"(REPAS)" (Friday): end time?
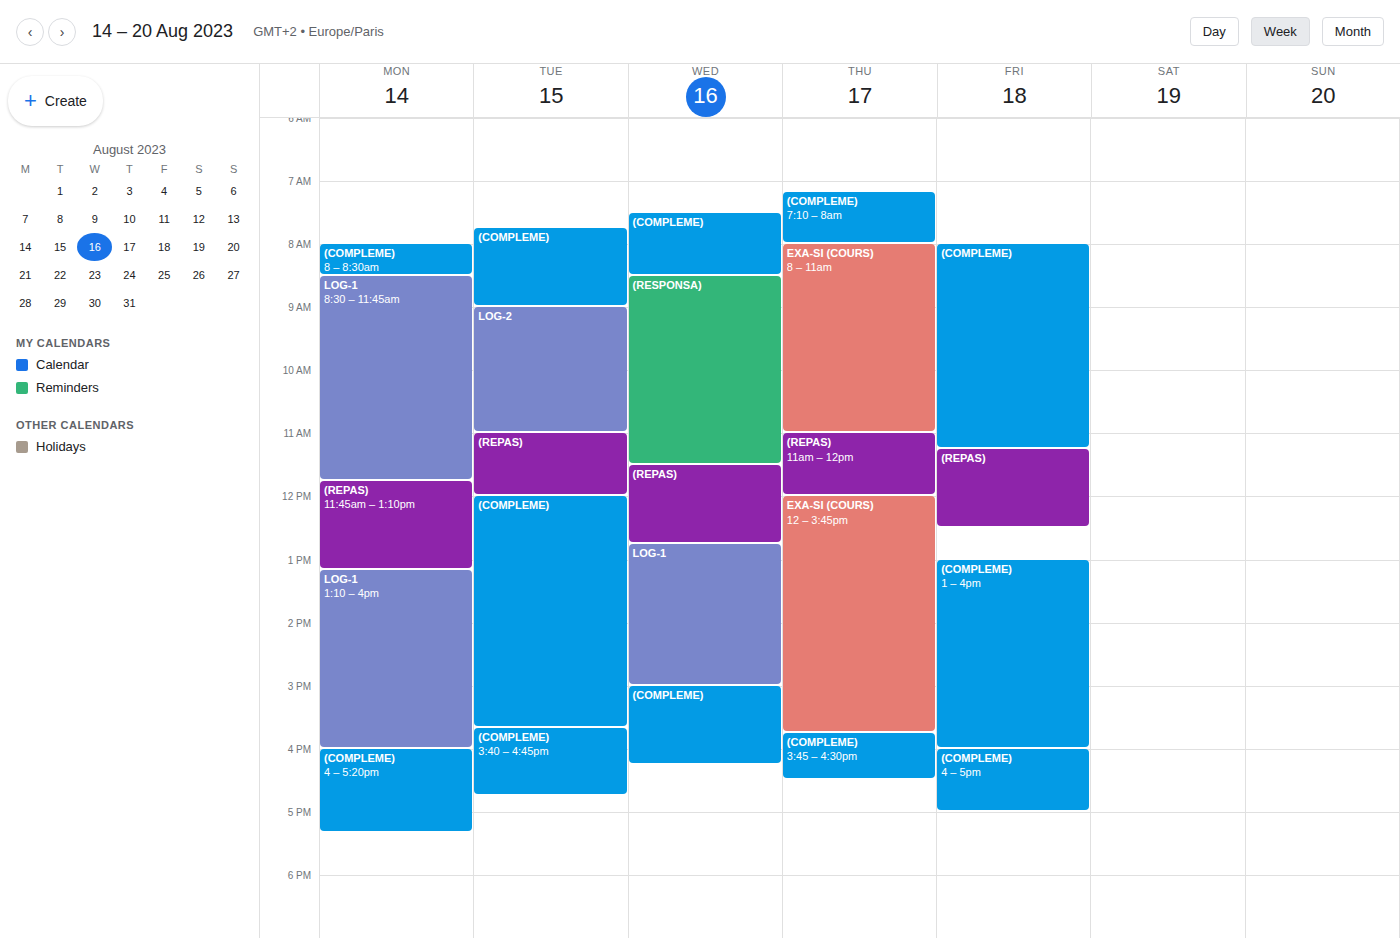
12:30 PM